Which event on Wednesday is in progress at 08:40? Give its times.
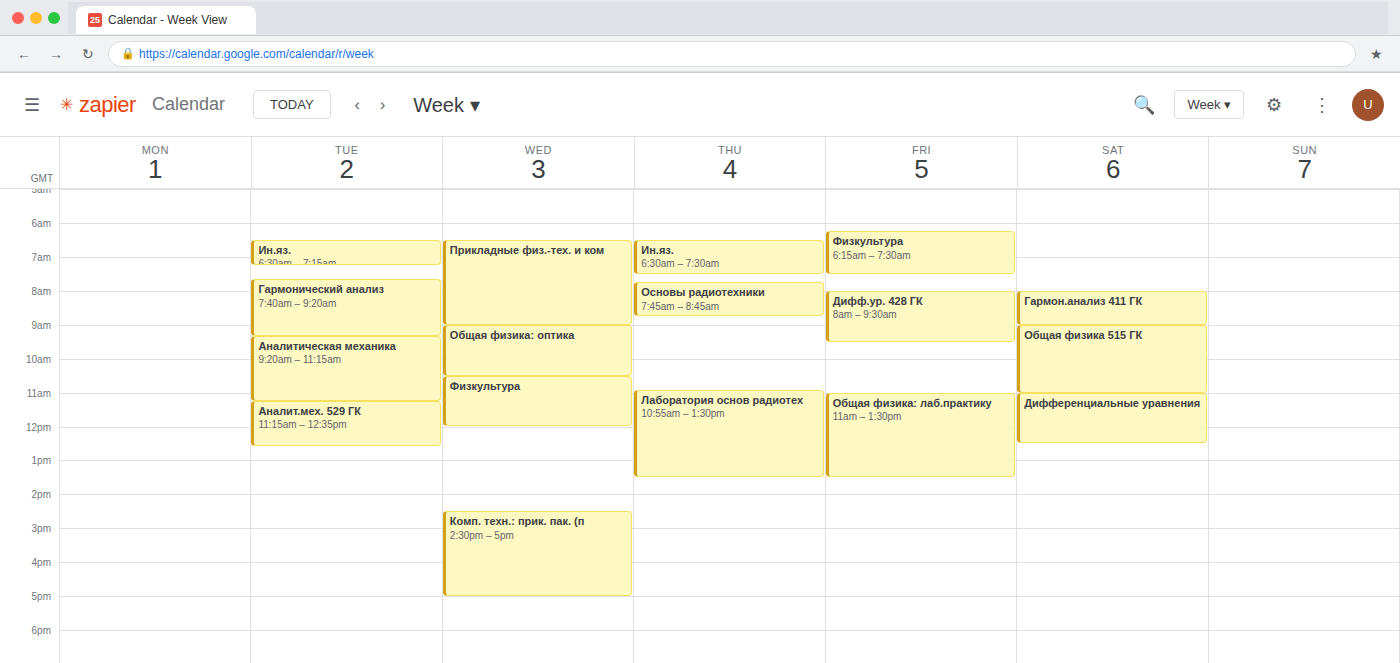
"Прикладные физ.-тех. и ком", 06:30 to 09:00